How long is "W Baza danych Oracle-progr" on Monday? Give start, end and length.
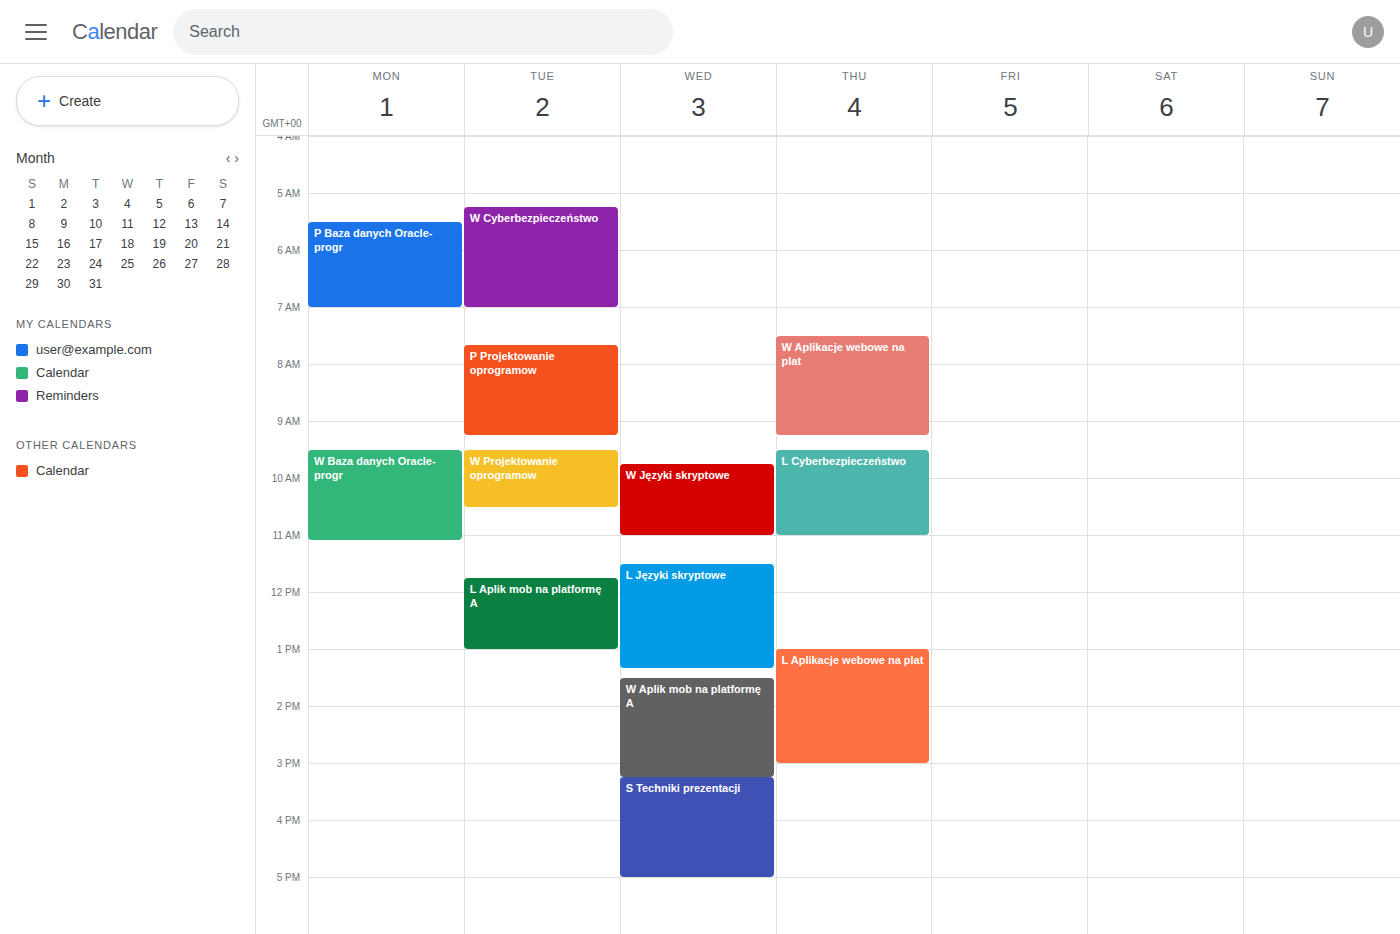
9:30 AM to 11:05 AM, 1 hour 35 minutes